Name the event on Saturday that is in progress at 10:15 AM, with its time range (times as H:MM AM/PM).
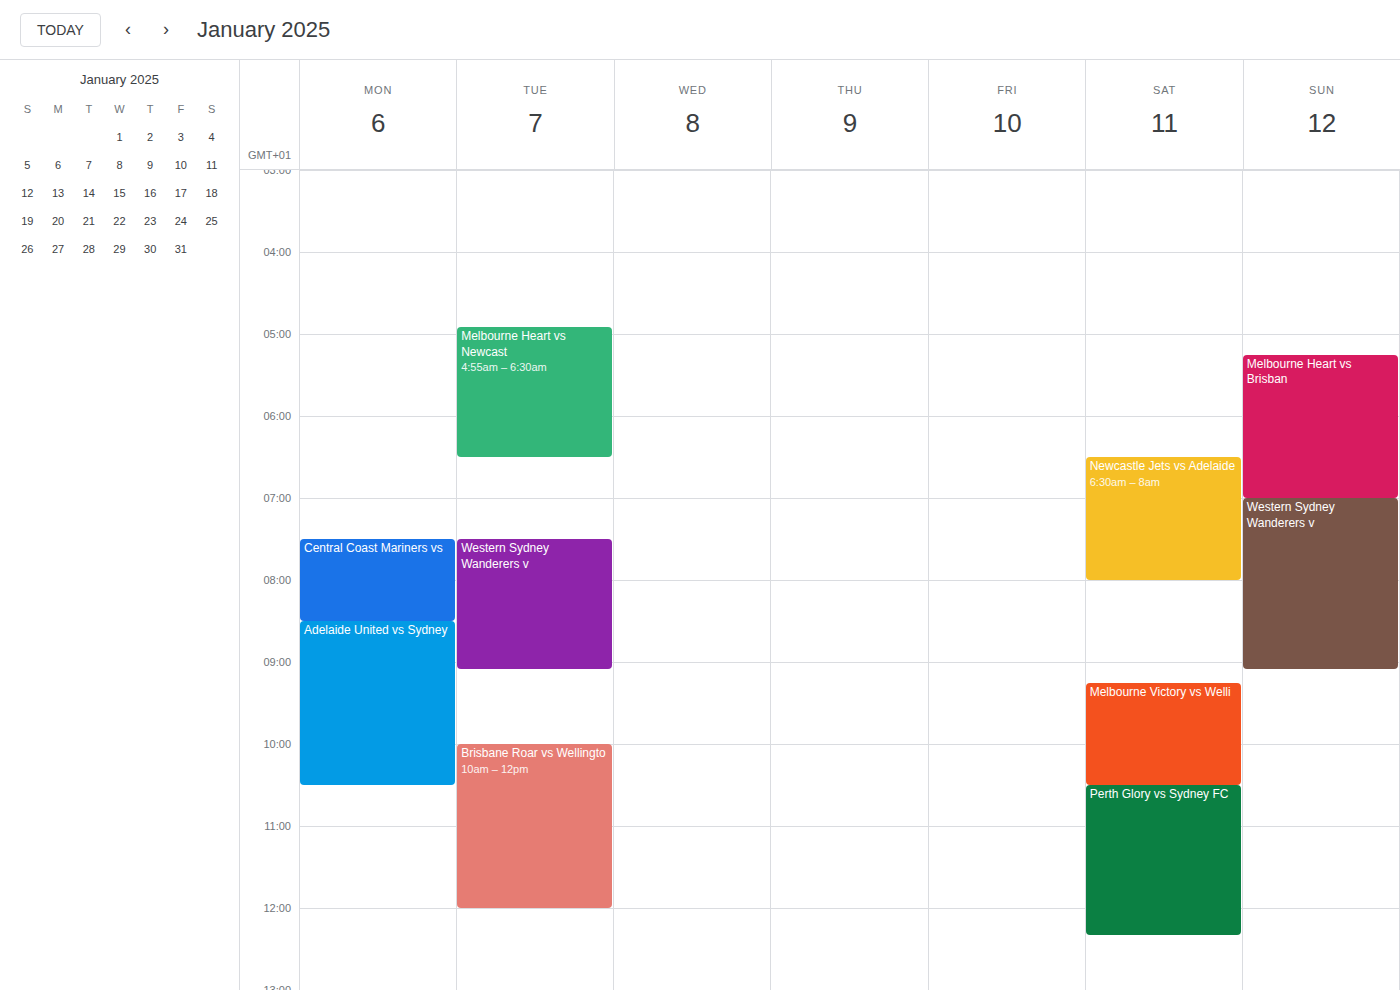
"Melbourne Victory vs Welli", 9:15 AM to 10:30 AM